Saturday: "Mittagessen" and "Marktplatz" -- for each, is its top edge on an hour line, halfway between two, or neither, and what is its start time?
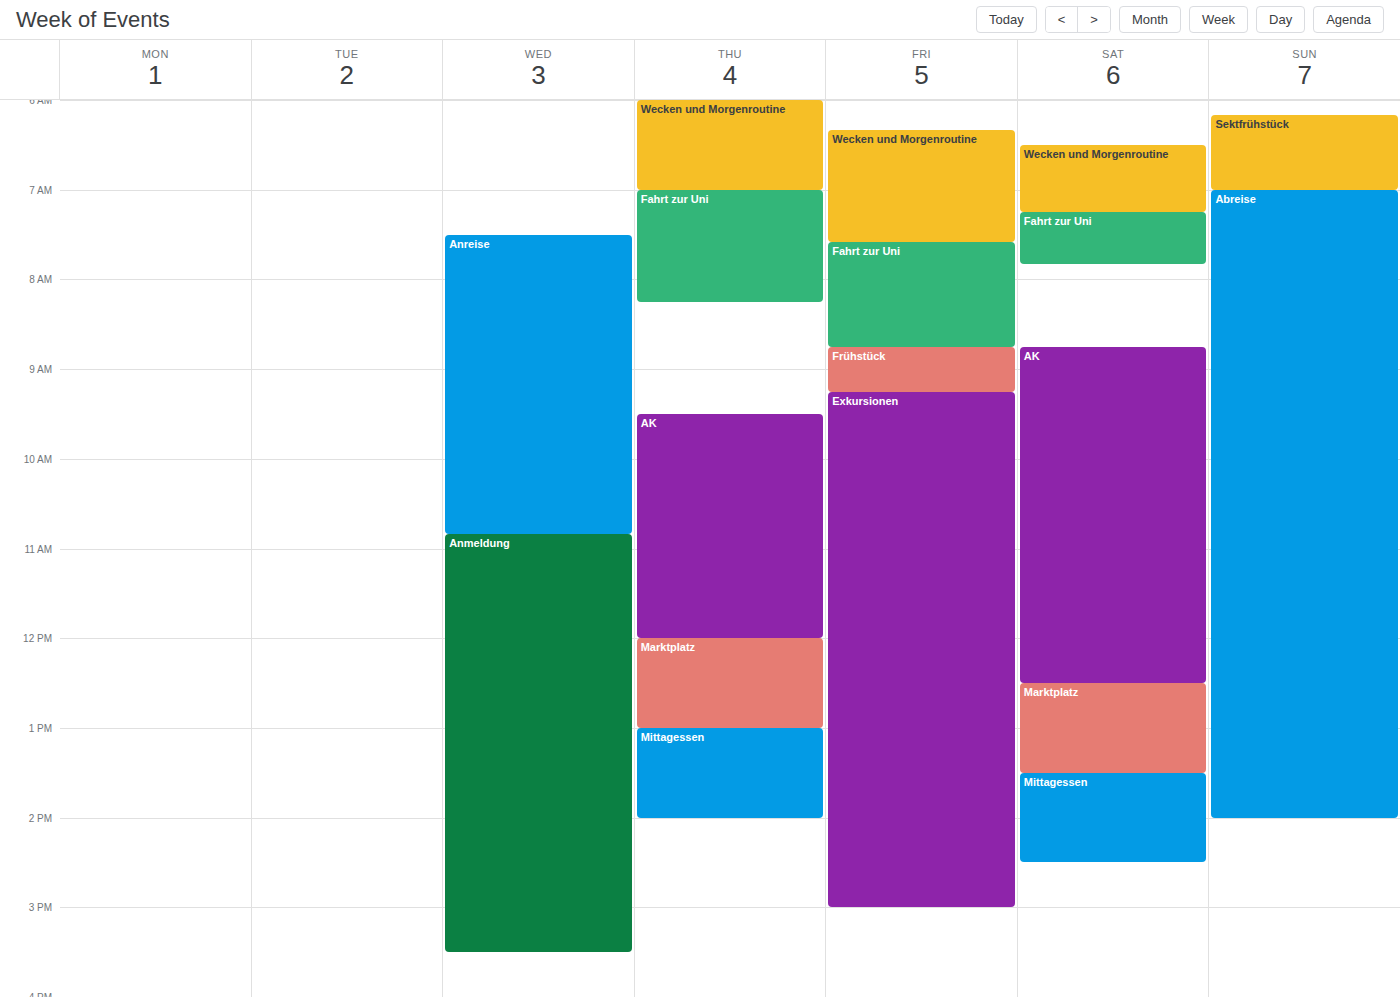
"Mittagessen": 1:30 PM, halfway between the 1 PM and 2 PM lines. "Marktplatz": 12:30 PM, halfway between the 12 PM and 1 PM lines.